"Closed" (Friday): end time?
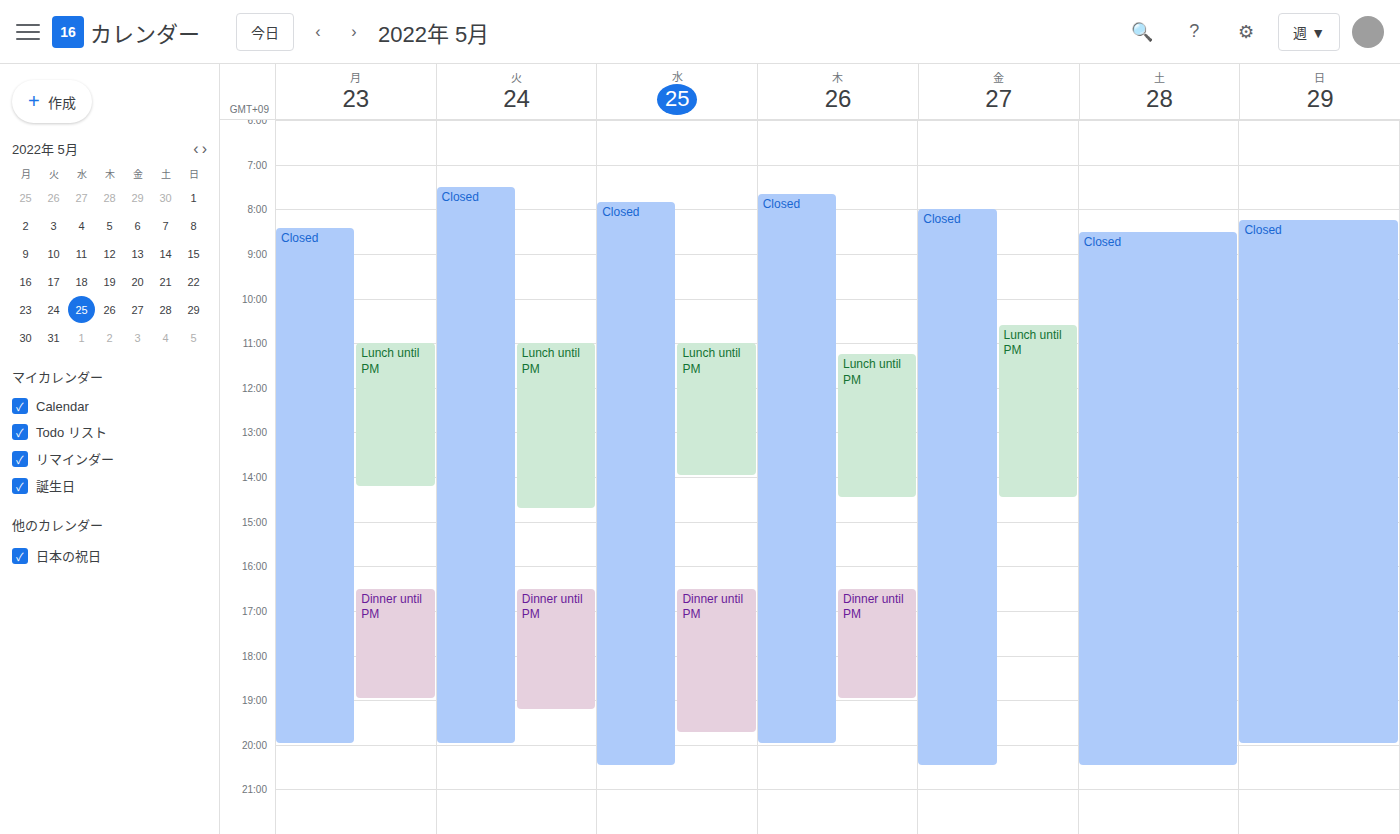
8:30 PM